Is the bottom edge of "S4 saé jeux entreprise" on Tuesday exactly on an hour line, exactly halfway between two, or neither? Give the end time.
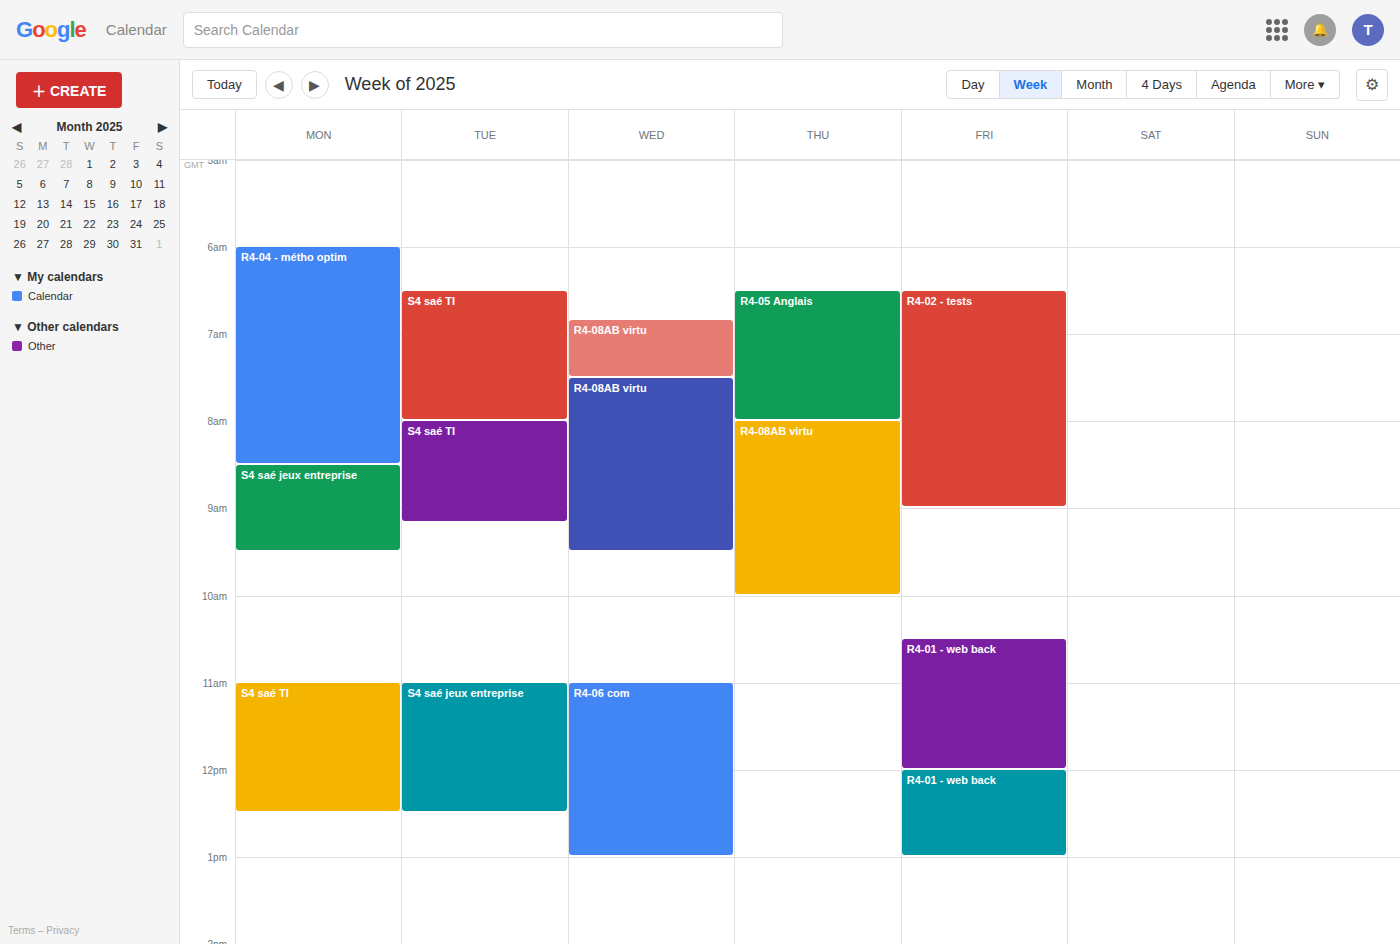
12:30 PM -- halfway between the 12 PM and 1 PM lines.